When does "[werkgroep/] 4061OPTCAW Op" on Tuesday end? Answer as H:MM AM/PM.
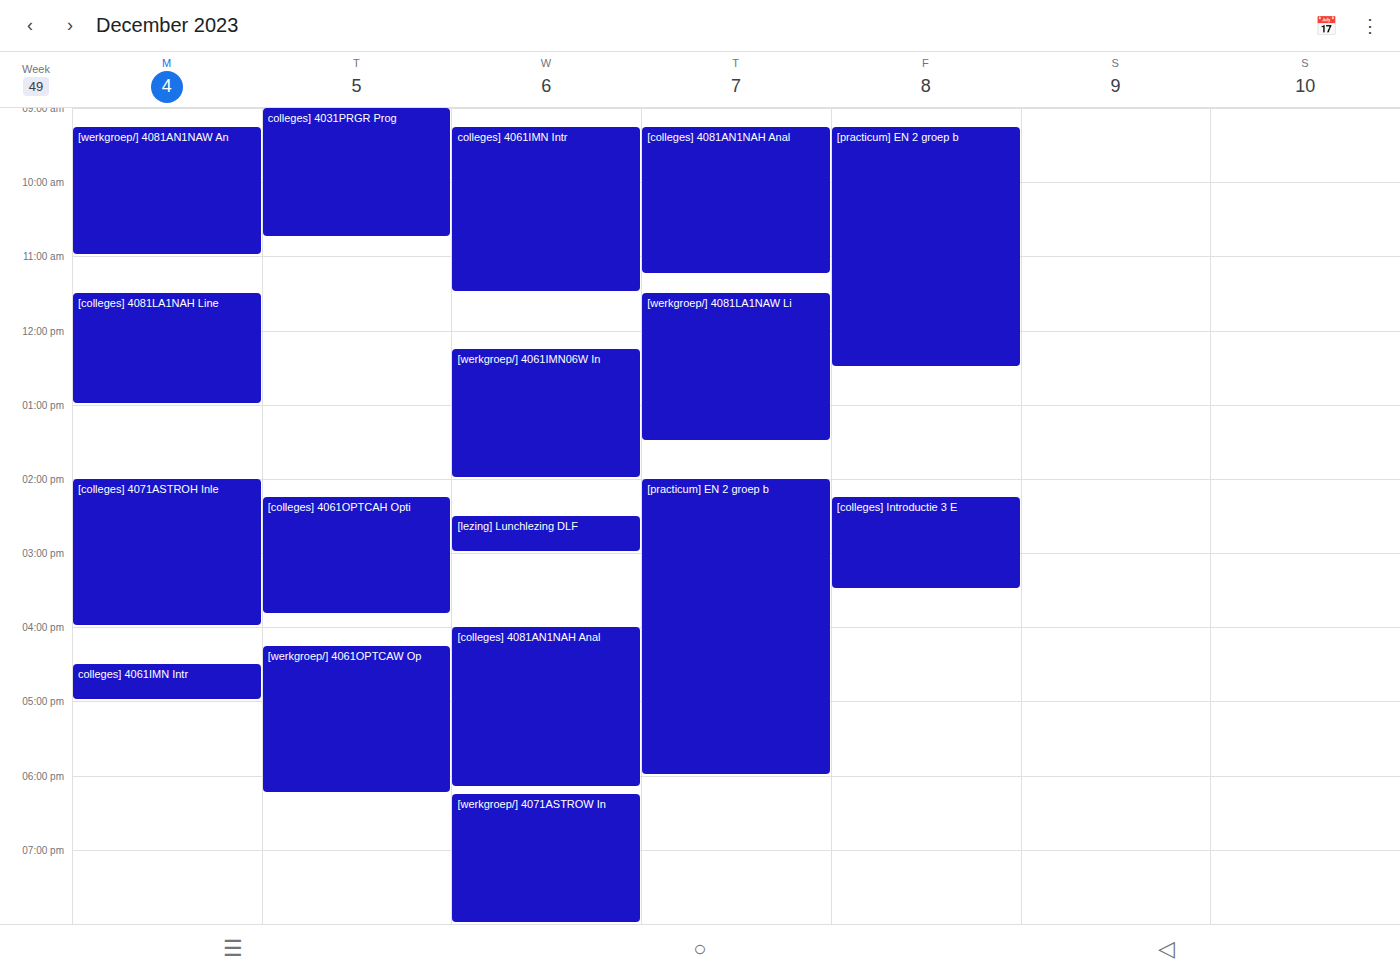
6:15 PM